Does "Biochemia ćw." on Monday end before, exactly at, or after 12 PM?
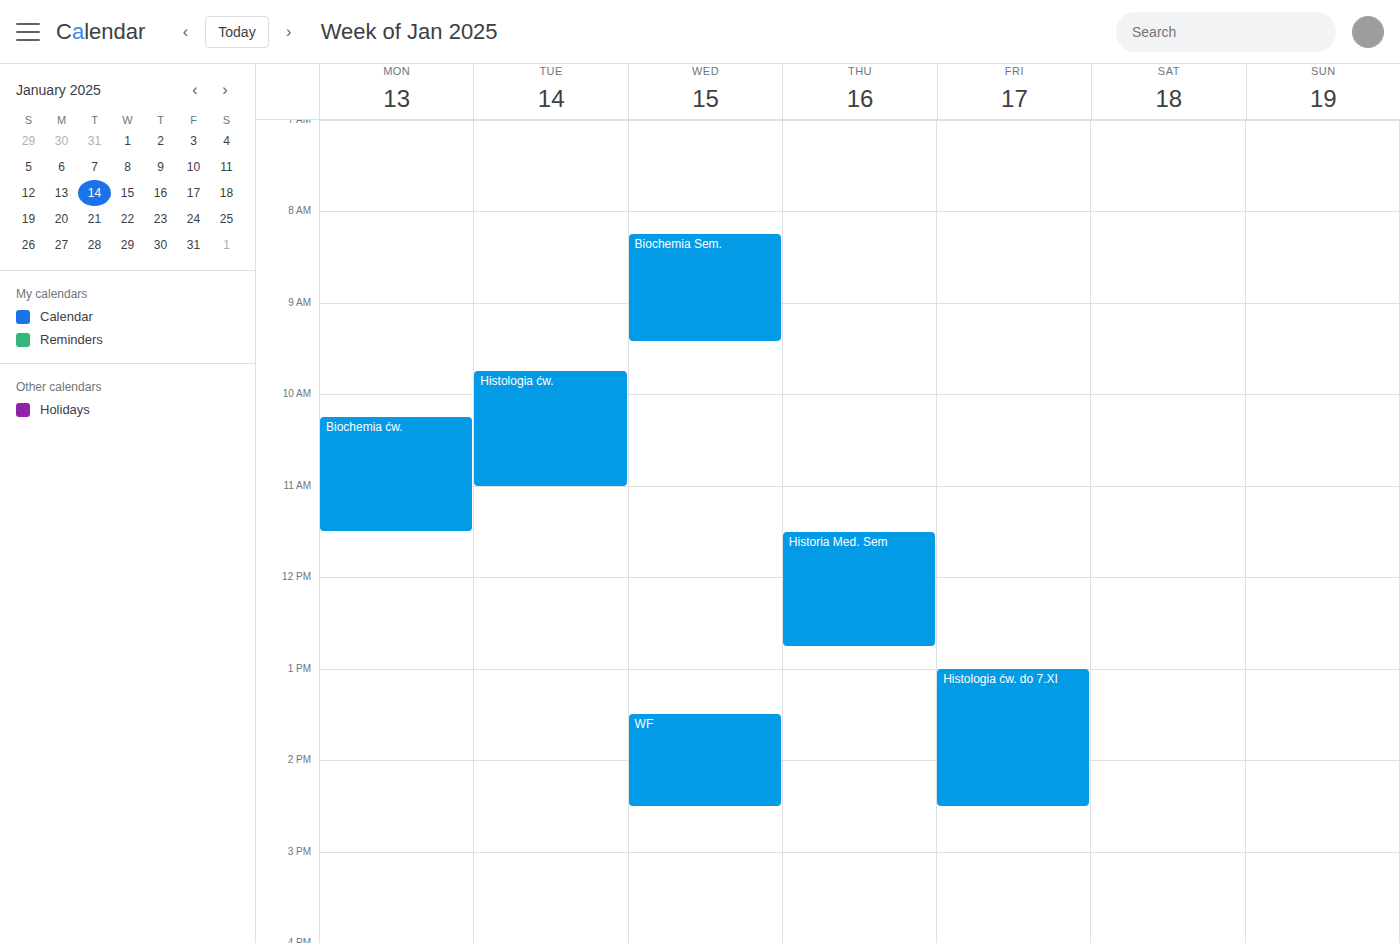
11:30 AM -- before 12 PM, 30 minutes above the 12 PM line.